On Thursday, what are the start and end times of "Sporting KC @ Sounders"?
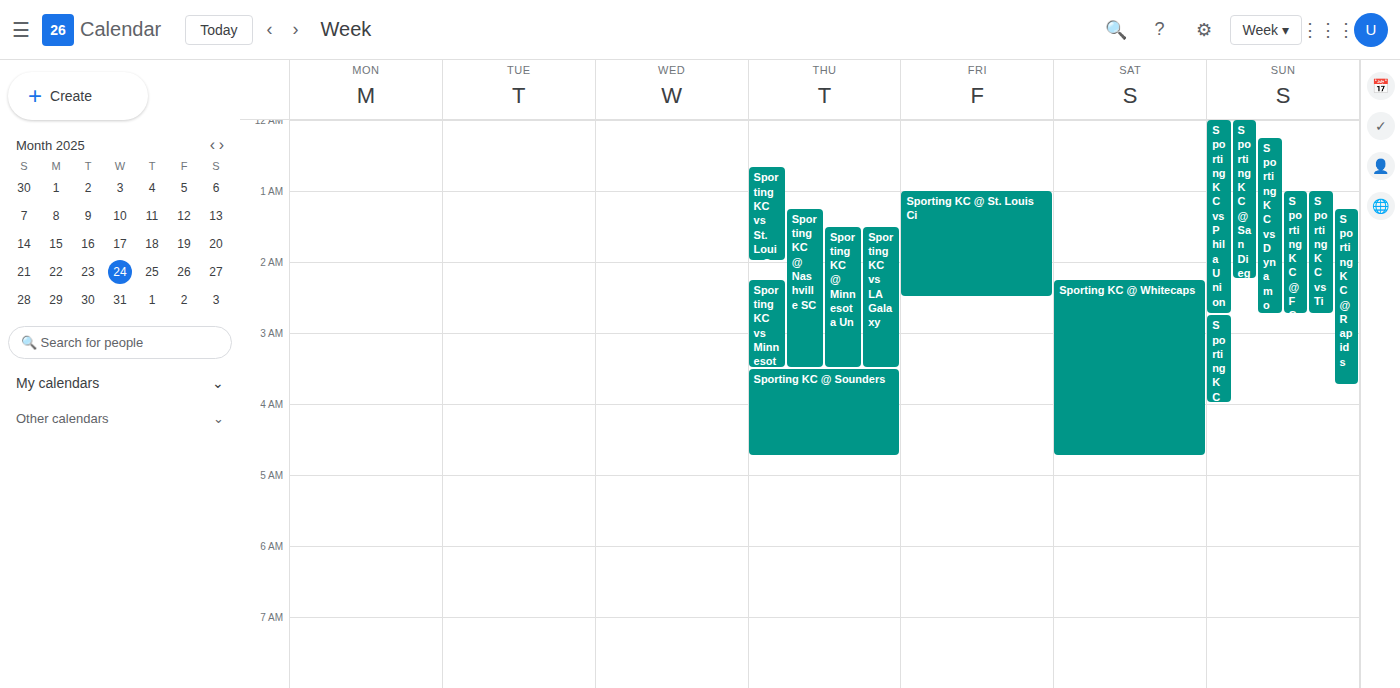
3:30 AM to 4:45 AM